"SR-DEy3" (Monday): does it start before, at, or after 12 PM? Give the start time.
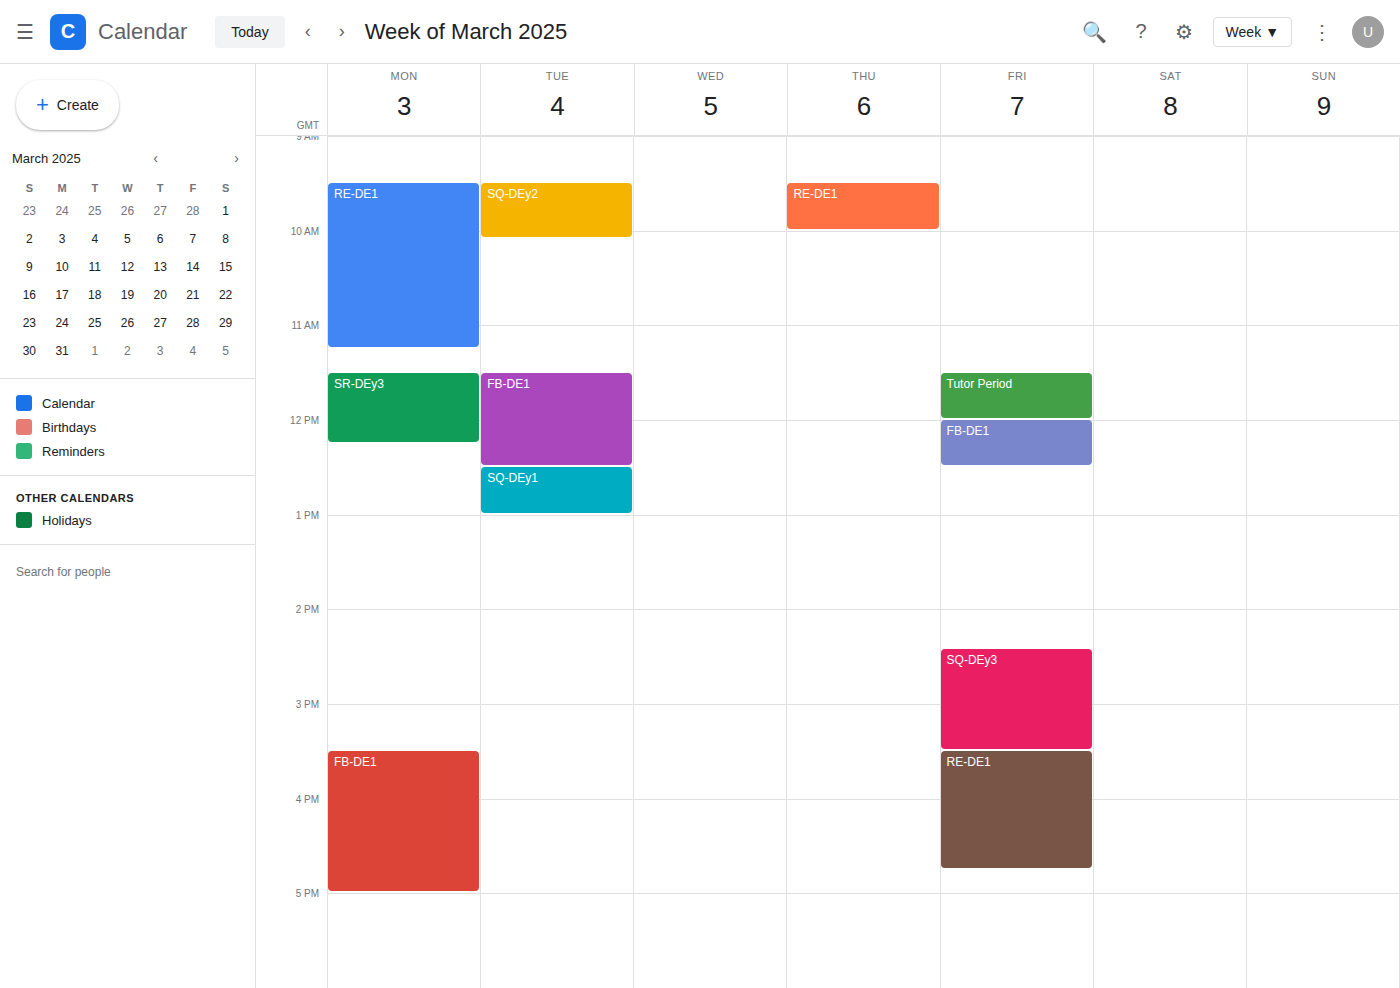
11:30 AM -- before 12 PM, 30 minutes above the 12 PM line.